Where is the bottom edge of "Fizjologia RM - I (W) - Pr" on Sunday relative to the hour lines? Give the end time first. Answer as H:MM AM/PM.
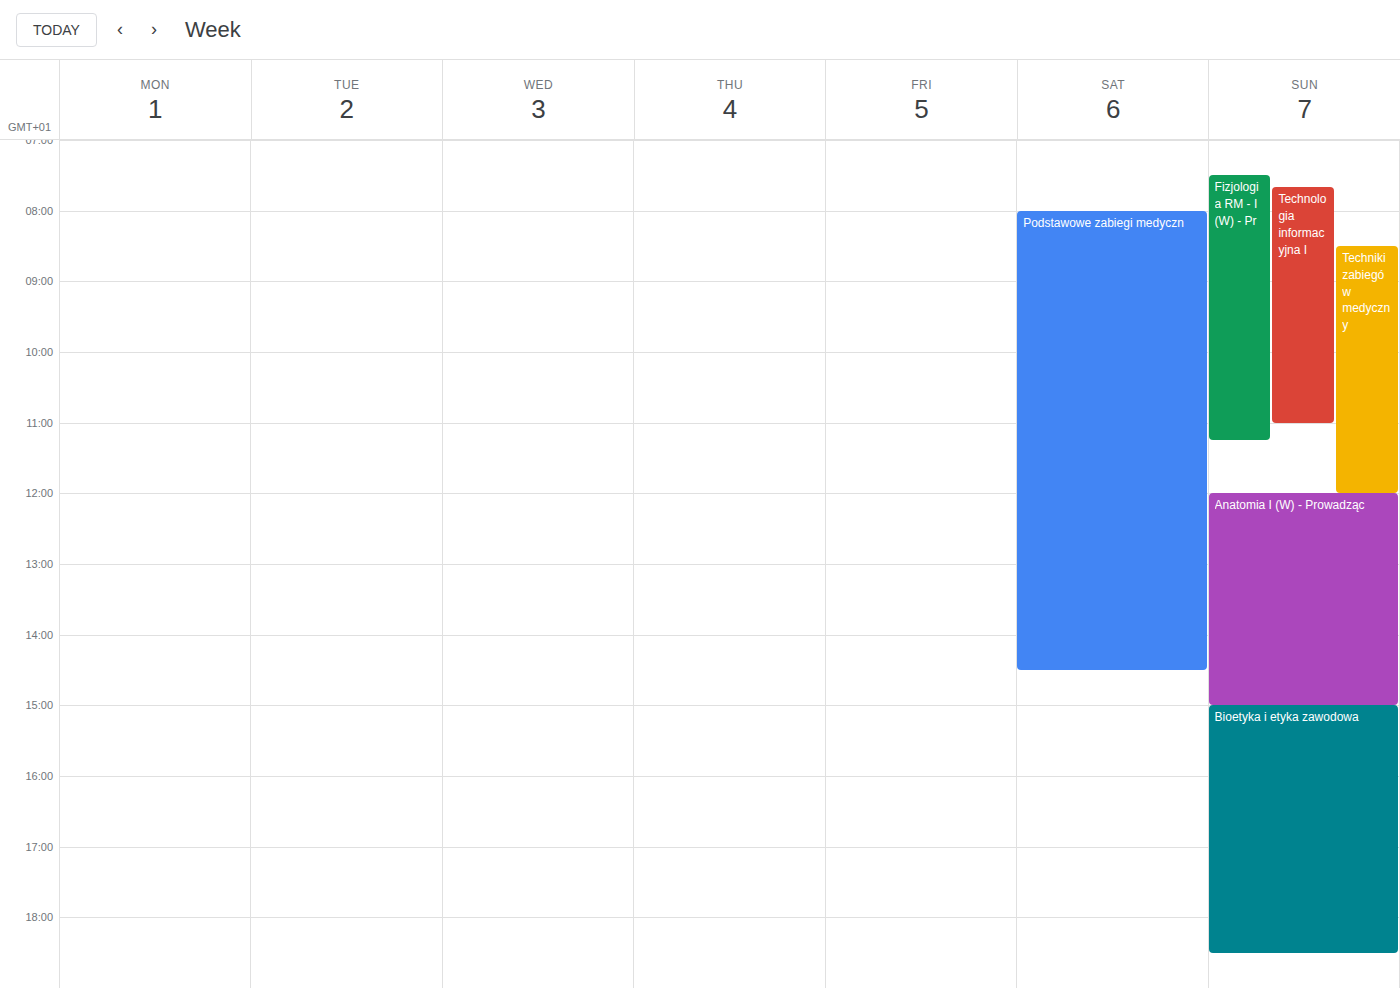
11:15 AM -- neither: a quarter of the way from the 11 AM line to the 12 PM line.